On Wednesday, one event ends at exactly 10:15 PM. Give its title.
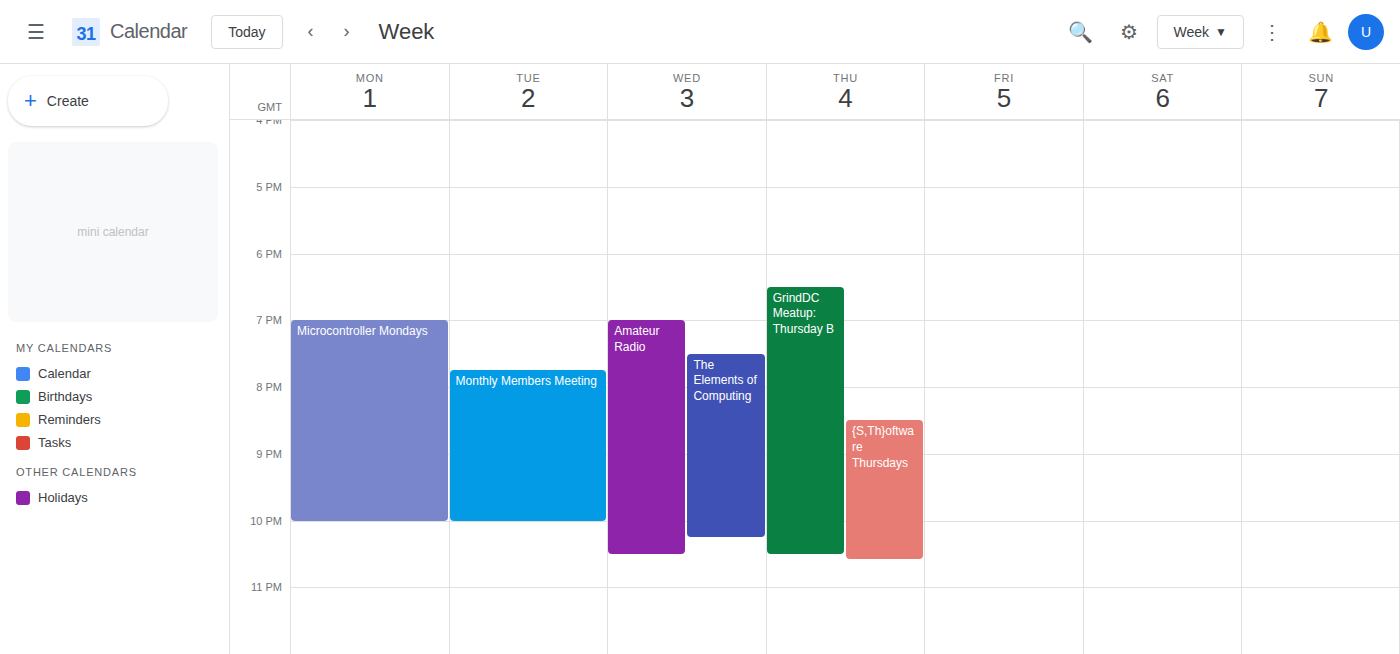
"The Elements of Computing"